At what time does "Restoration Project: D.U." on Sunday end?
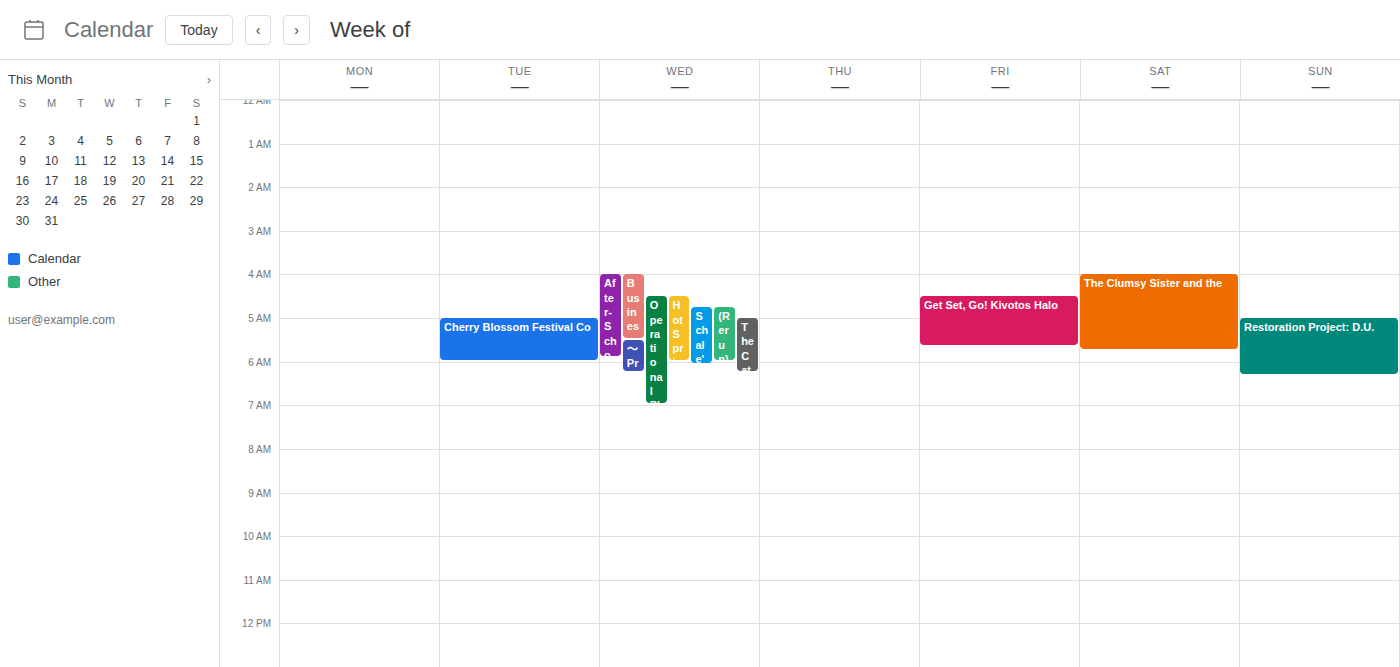
6:20 AM